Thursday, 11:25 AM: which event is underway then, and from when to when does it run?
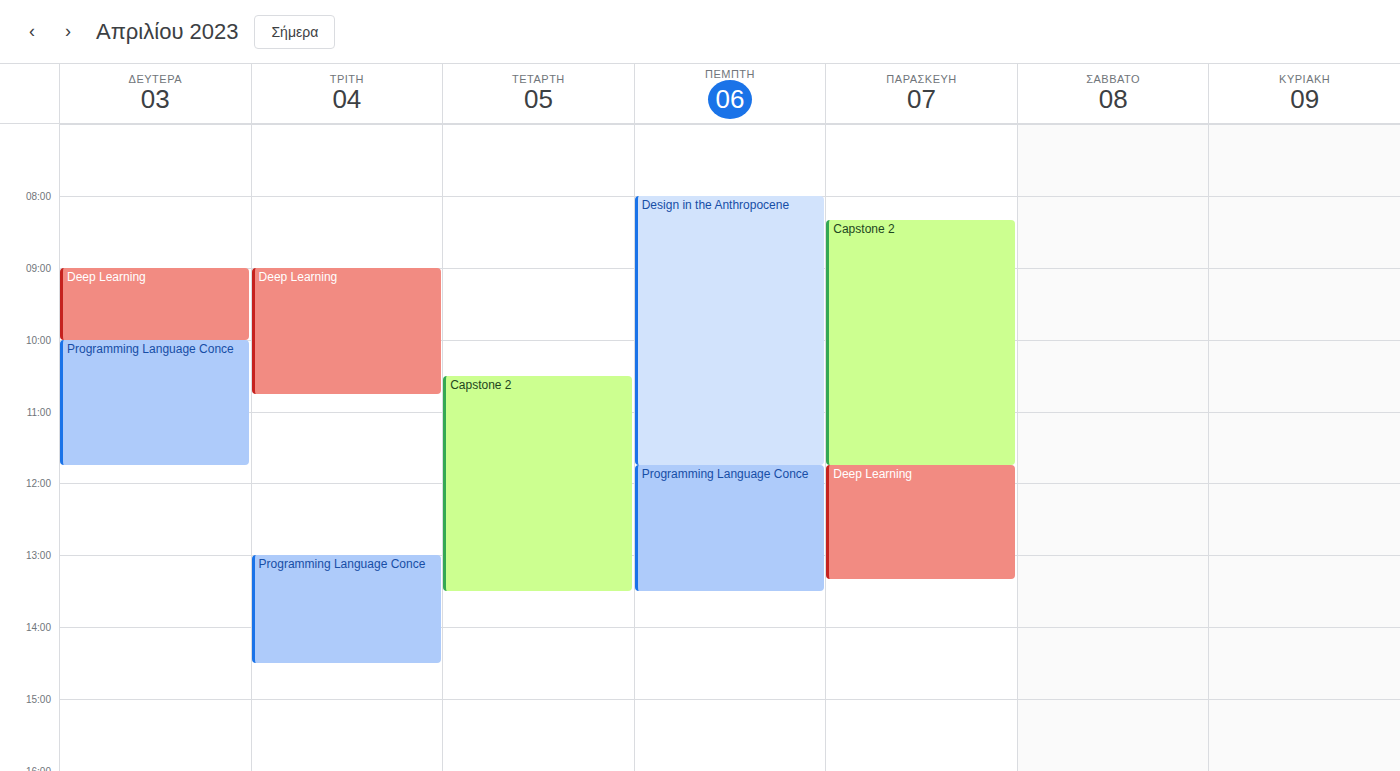
"Design in the Anthropocene", 8:00 AM to 11:45 AM